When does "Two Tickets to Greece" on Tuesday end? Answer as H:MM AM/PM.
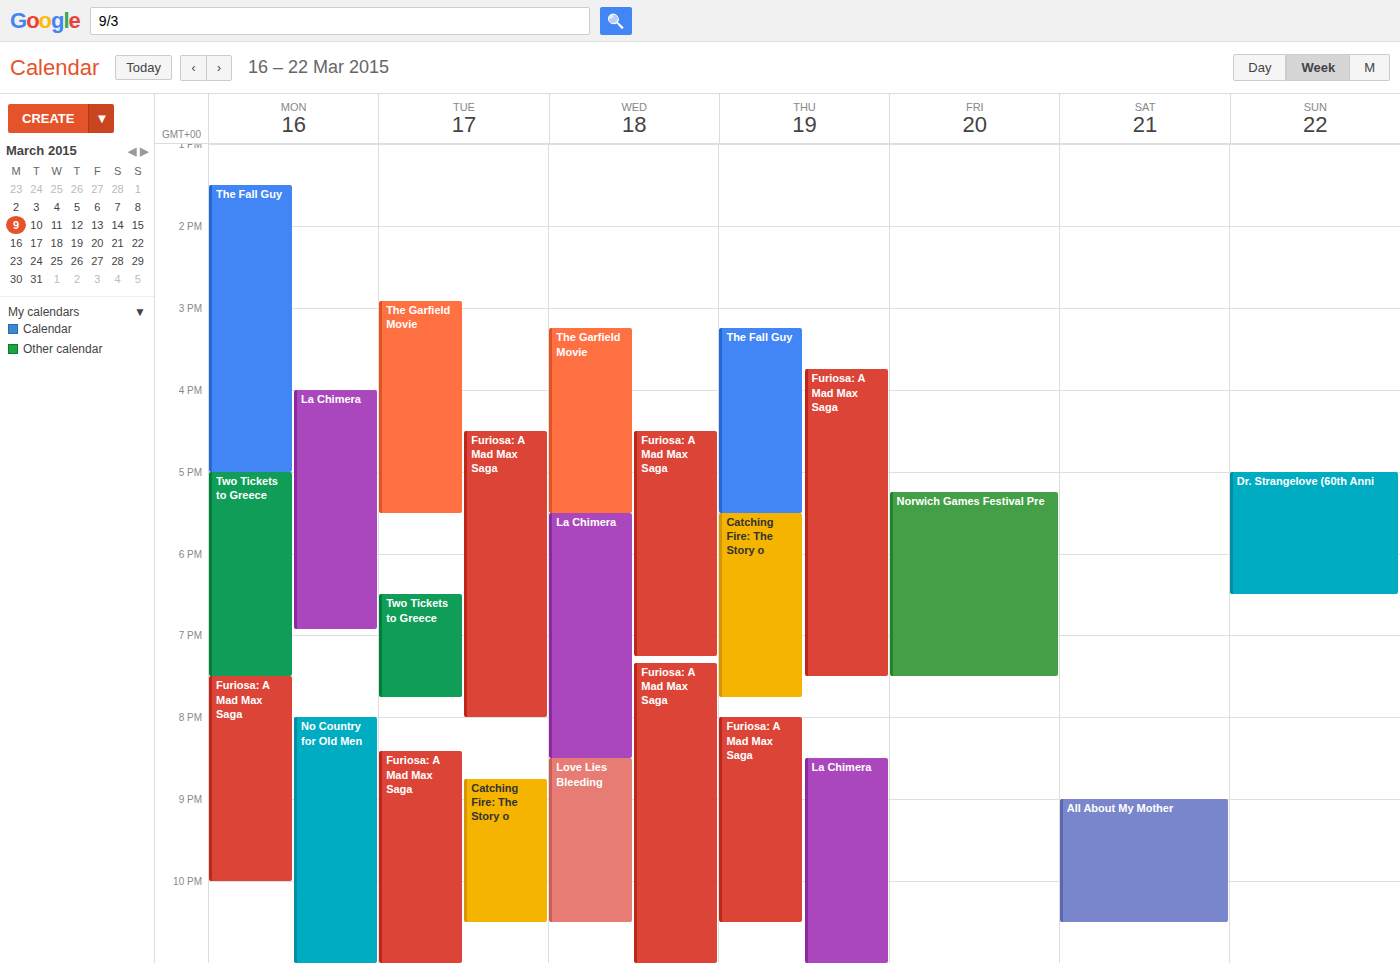
7:45 PM